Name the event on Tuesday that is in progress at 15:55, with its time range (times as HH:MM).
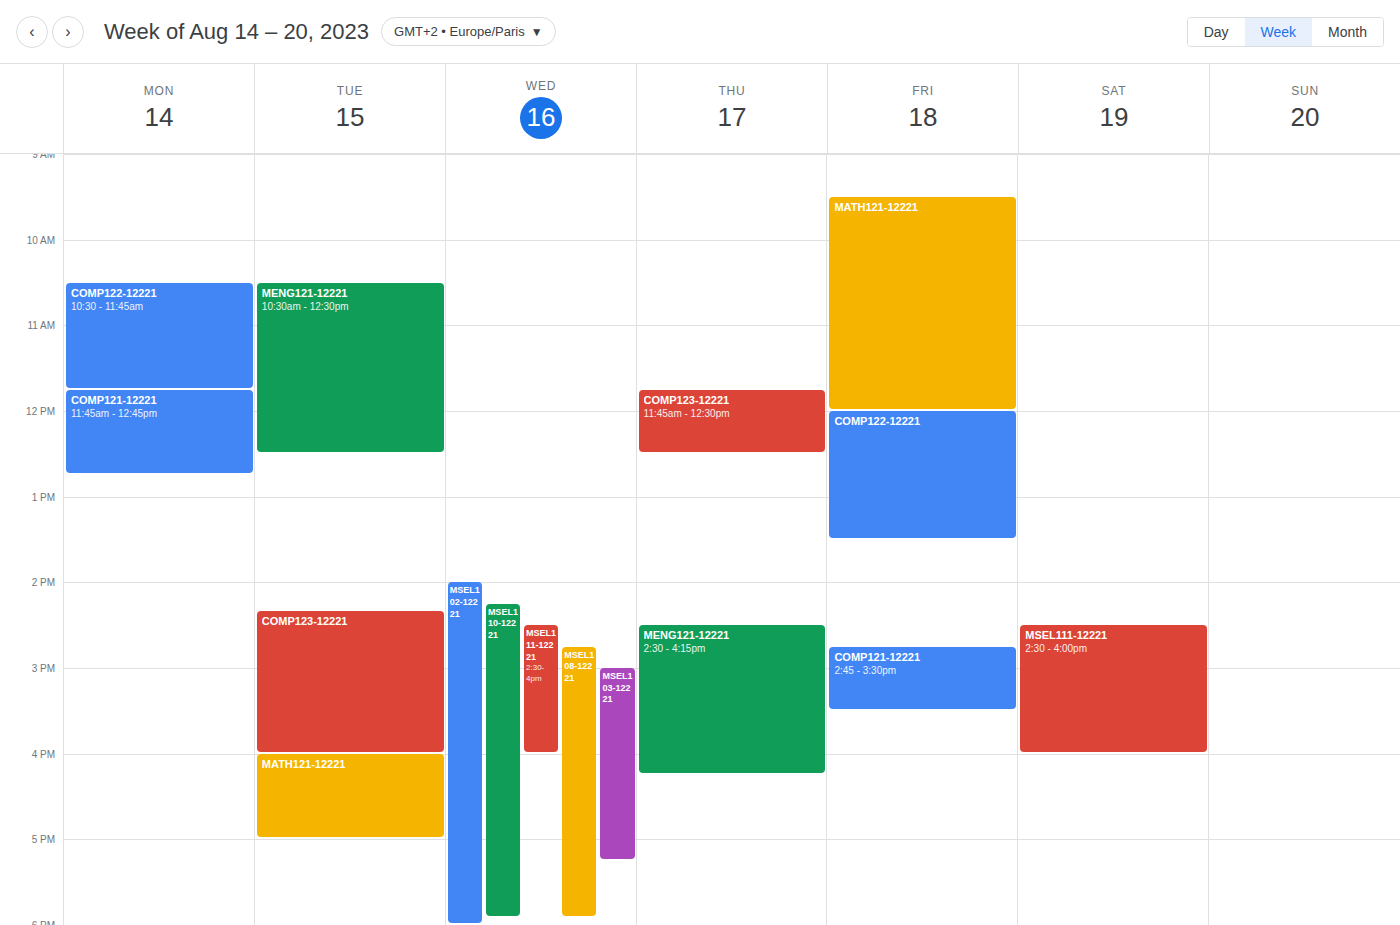
"COMP123-12221", 14:20 to 16:00